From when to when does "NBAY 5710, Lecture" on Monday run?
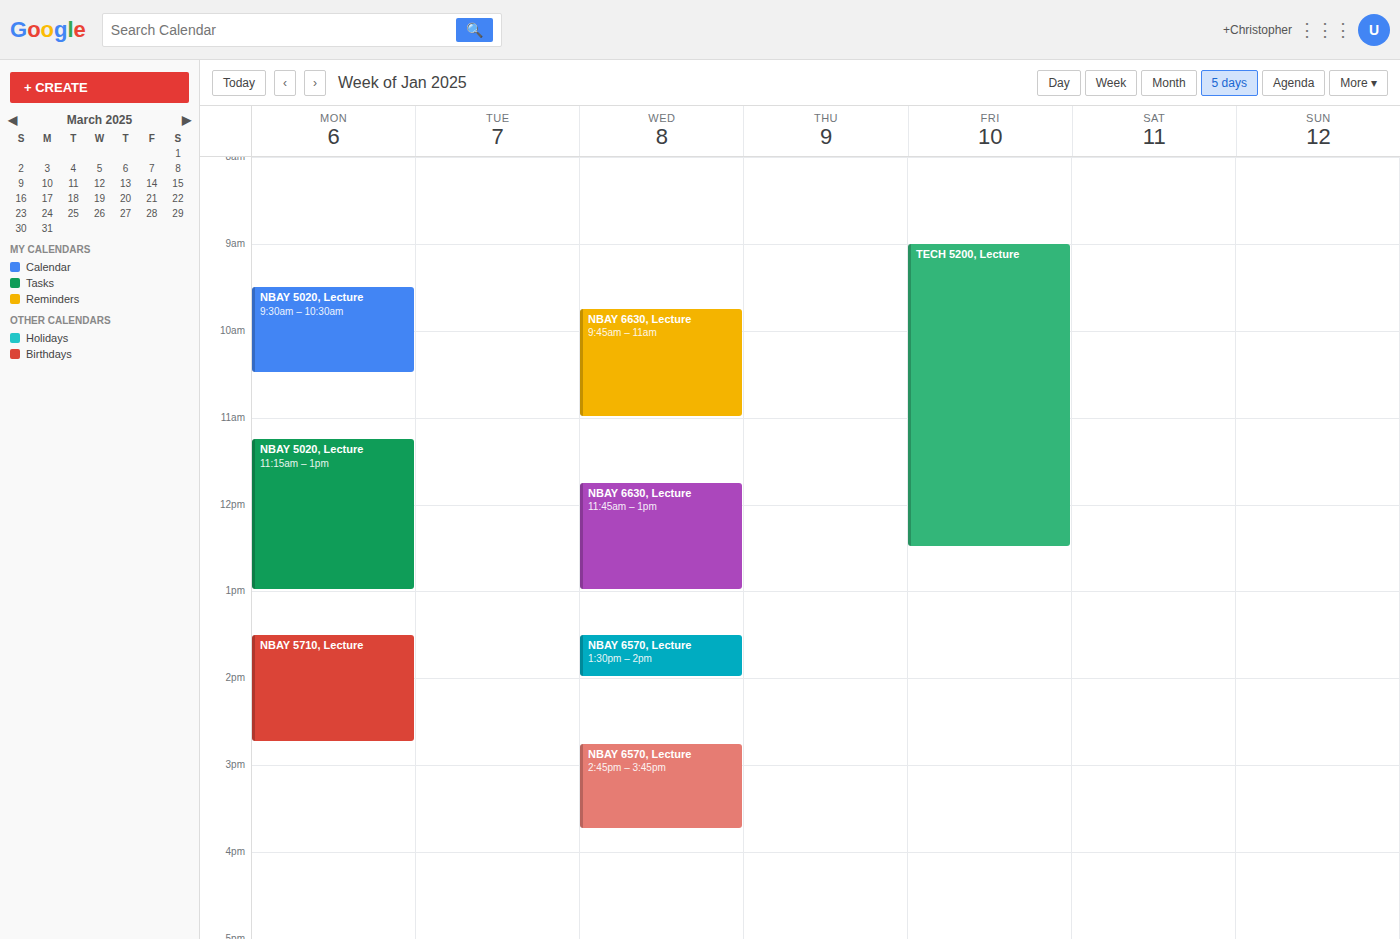
1:30 PM to 2:45 PM